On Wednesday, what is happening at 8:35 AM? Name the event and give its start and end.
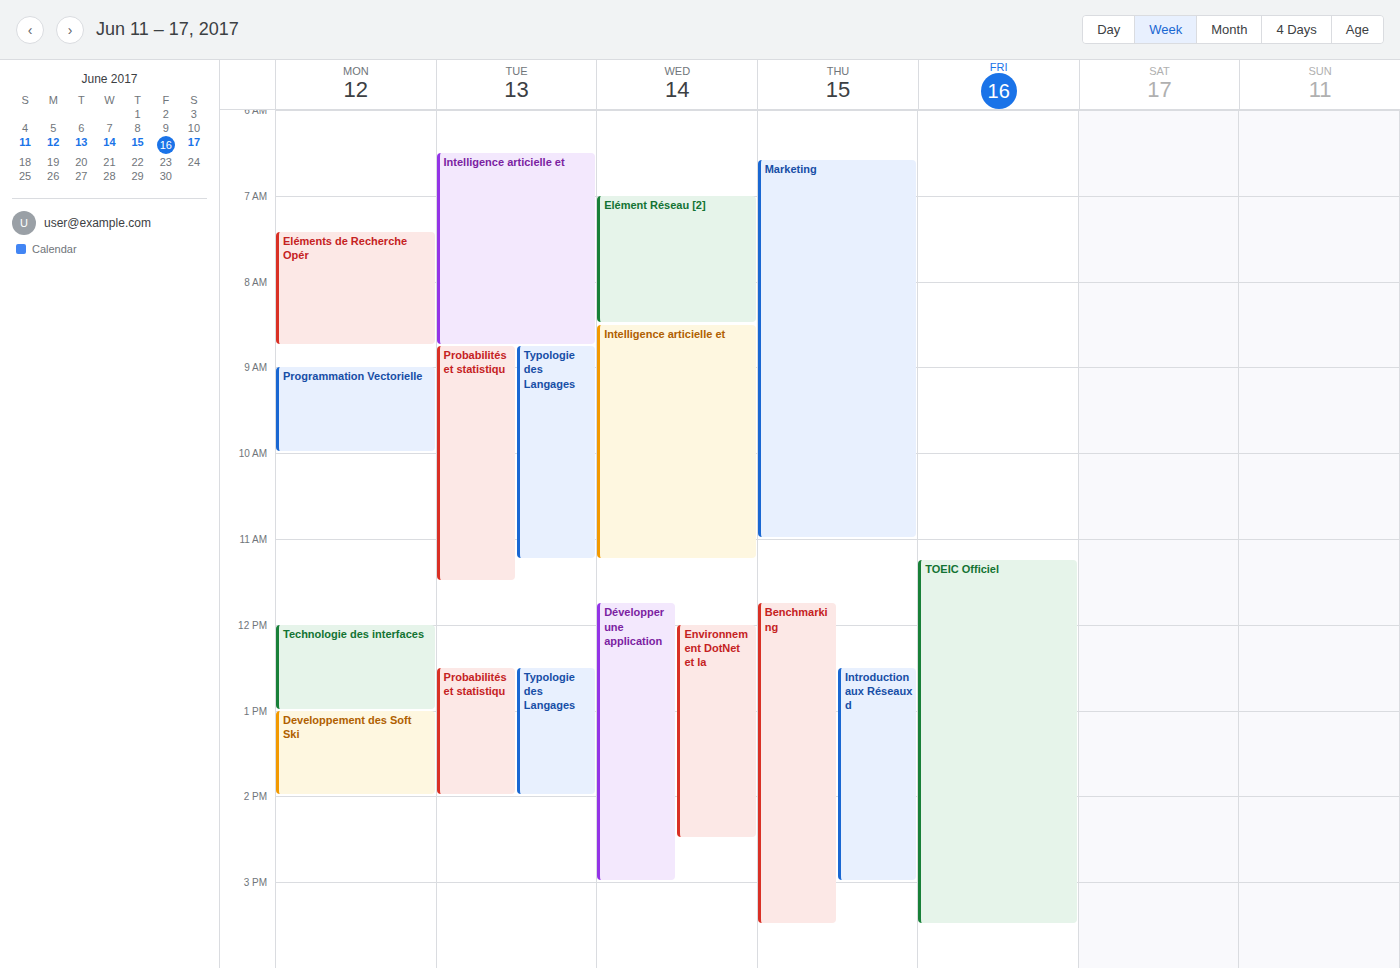
"Intelligence articielle et", 8:30 AM to 11:15 AM